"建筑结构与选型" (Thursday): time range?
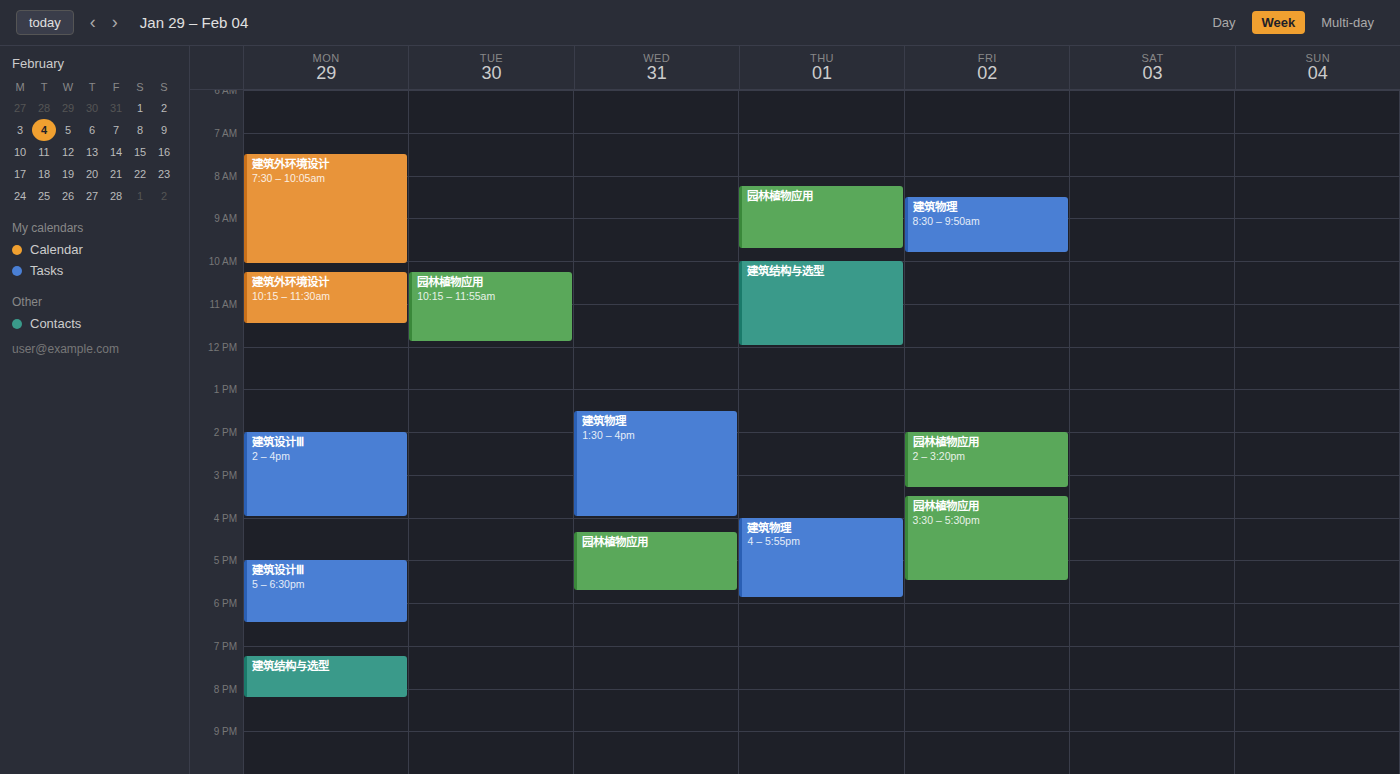
10:00 AM to 12:00 PM